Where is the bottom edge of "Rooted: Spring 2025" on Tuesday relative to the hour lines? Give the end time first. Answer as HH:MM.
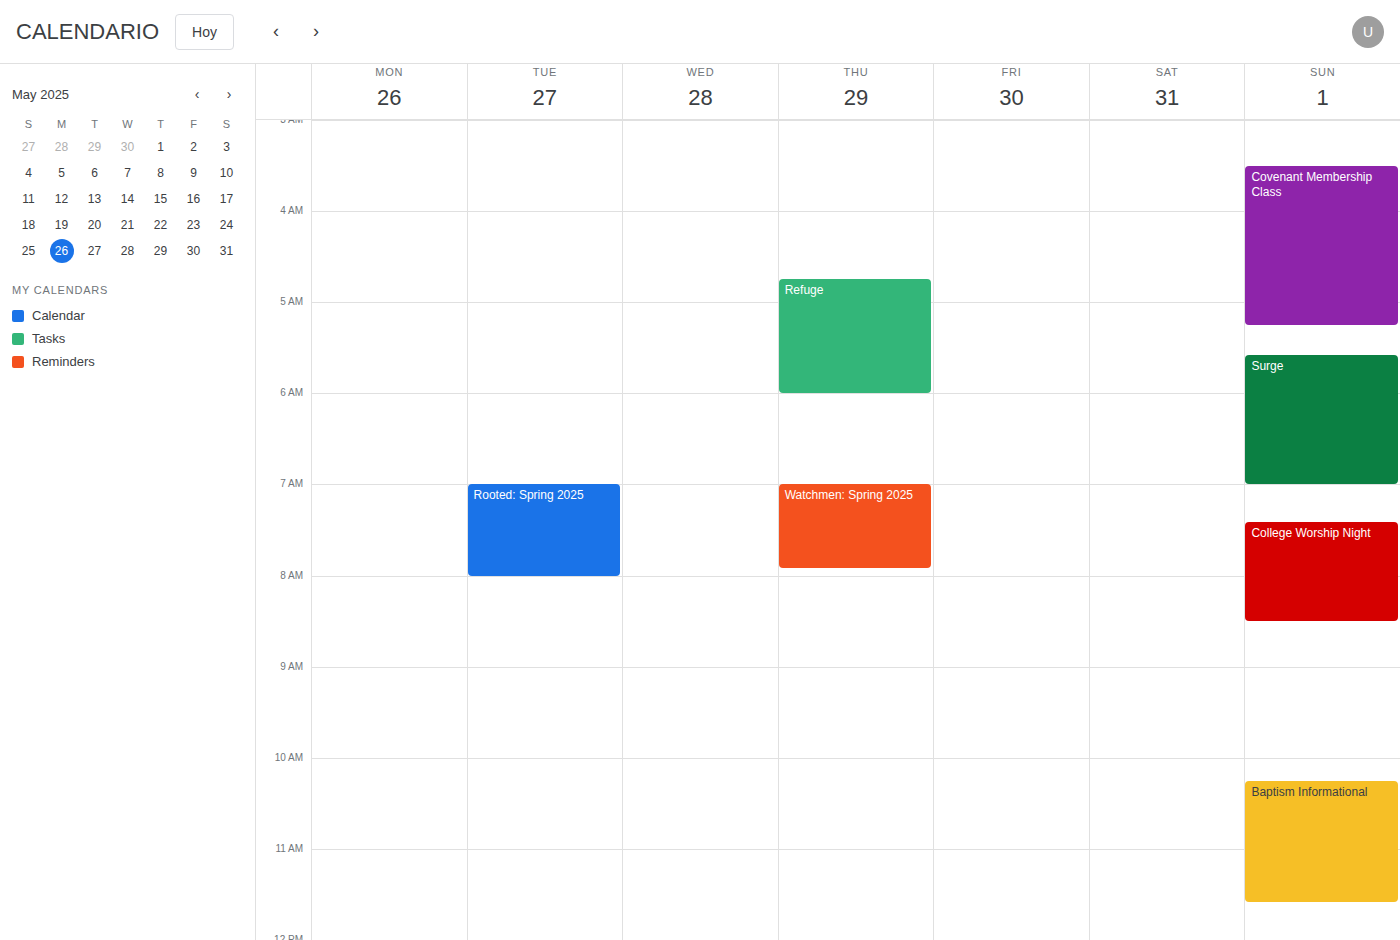
08:00 -- exactly on the 08:00 line.